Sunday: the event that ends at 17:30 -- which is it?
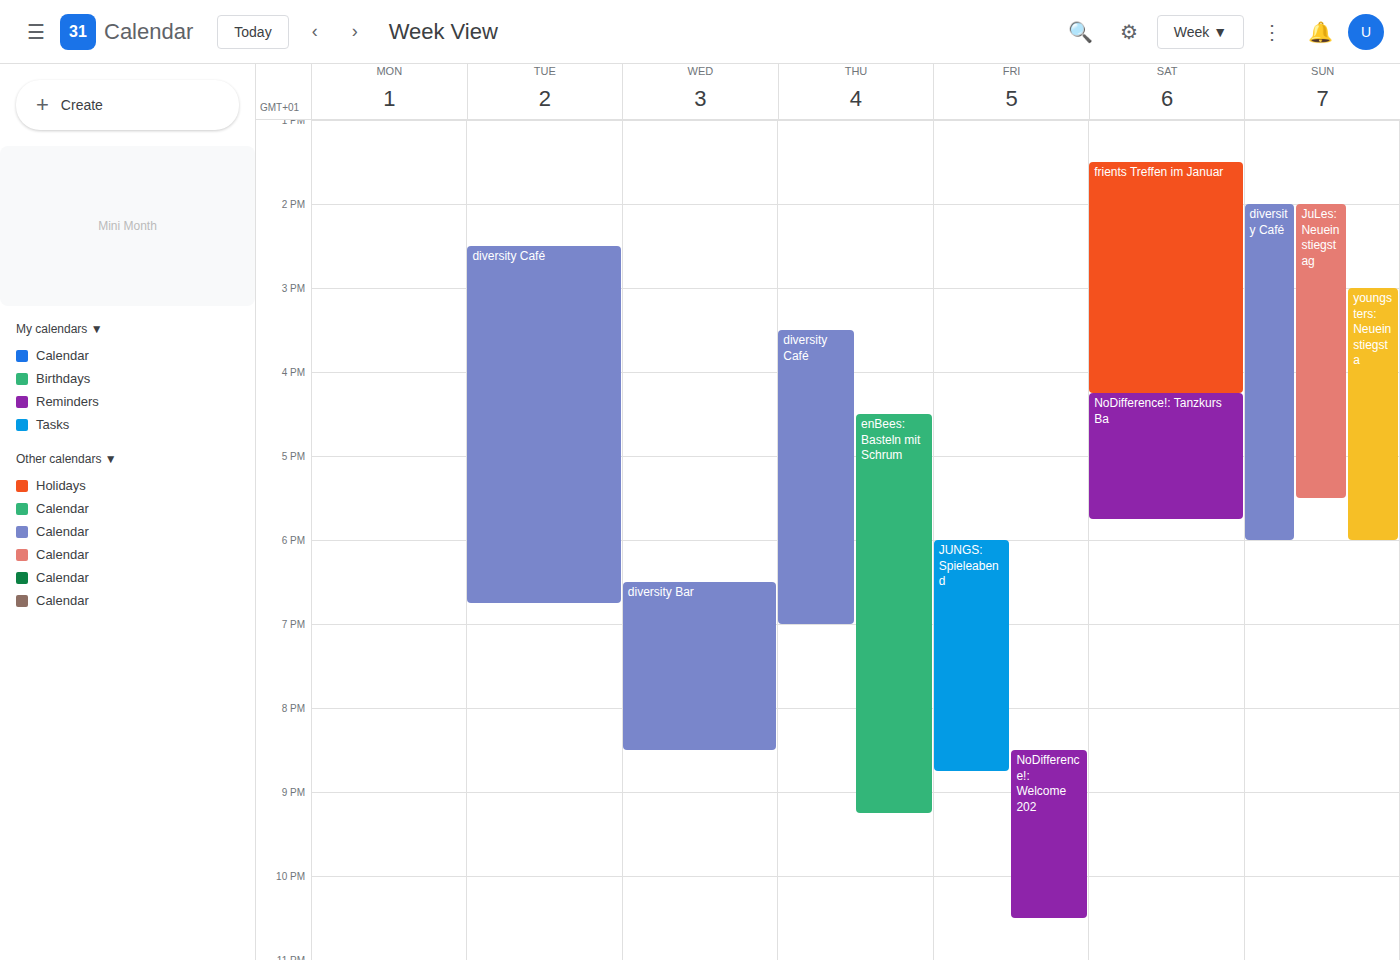
"JuLes: Neueinstiegstag"